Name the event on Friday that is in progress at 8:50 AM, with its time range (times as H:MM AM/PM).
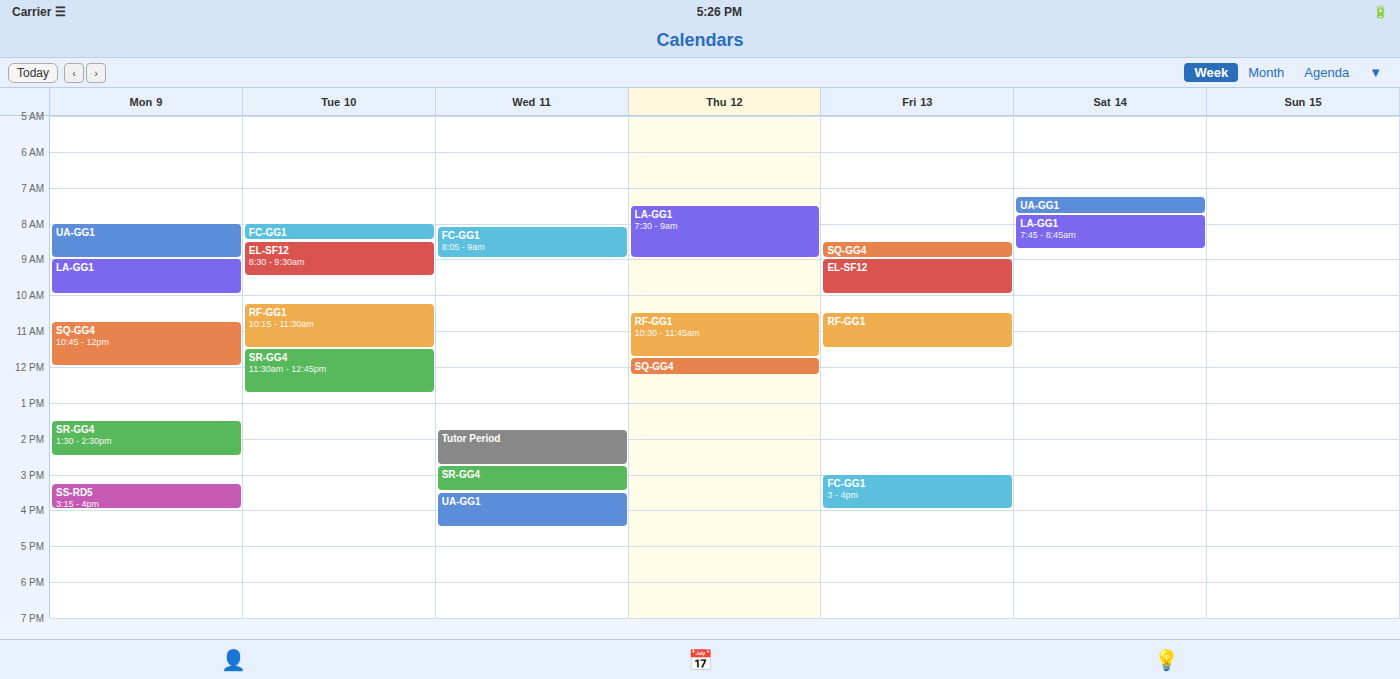
"SQ-GG4", 8:30 AM to 9:00 AM